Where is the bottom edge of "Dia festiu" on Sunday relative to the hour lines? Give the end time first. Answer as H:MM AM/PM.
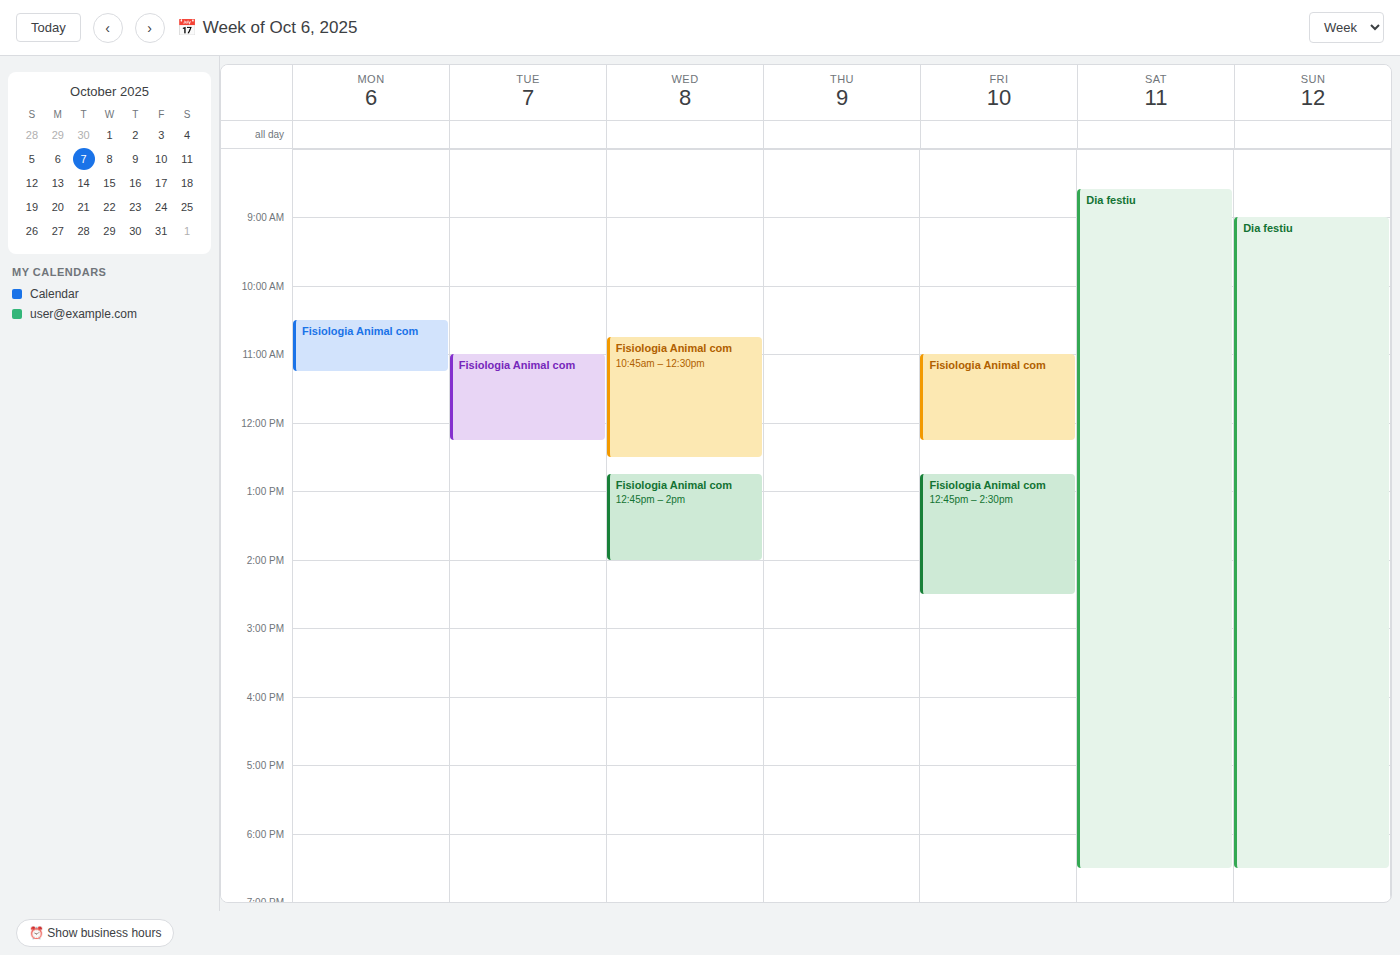
6:30 PM -- halfway between the 6 PM and 7 PM lines.